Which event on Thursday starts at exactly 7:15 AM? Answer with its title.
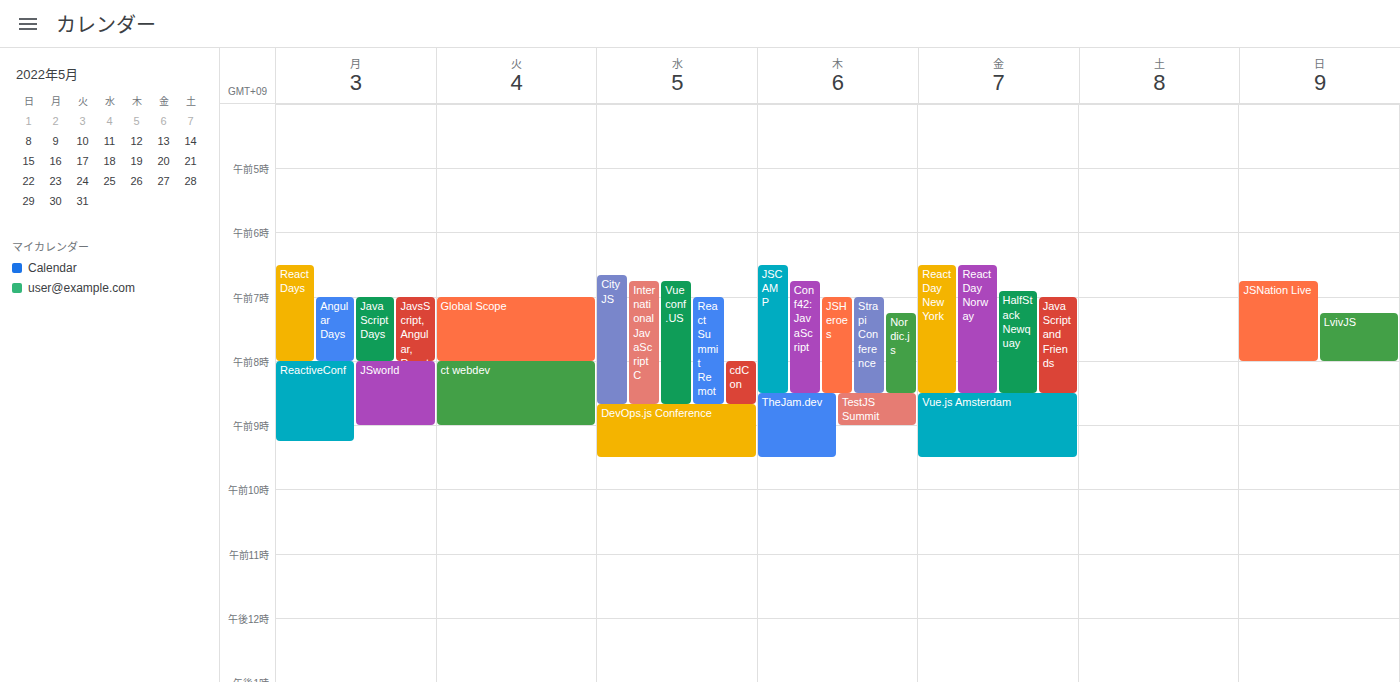
"Nordic.js"